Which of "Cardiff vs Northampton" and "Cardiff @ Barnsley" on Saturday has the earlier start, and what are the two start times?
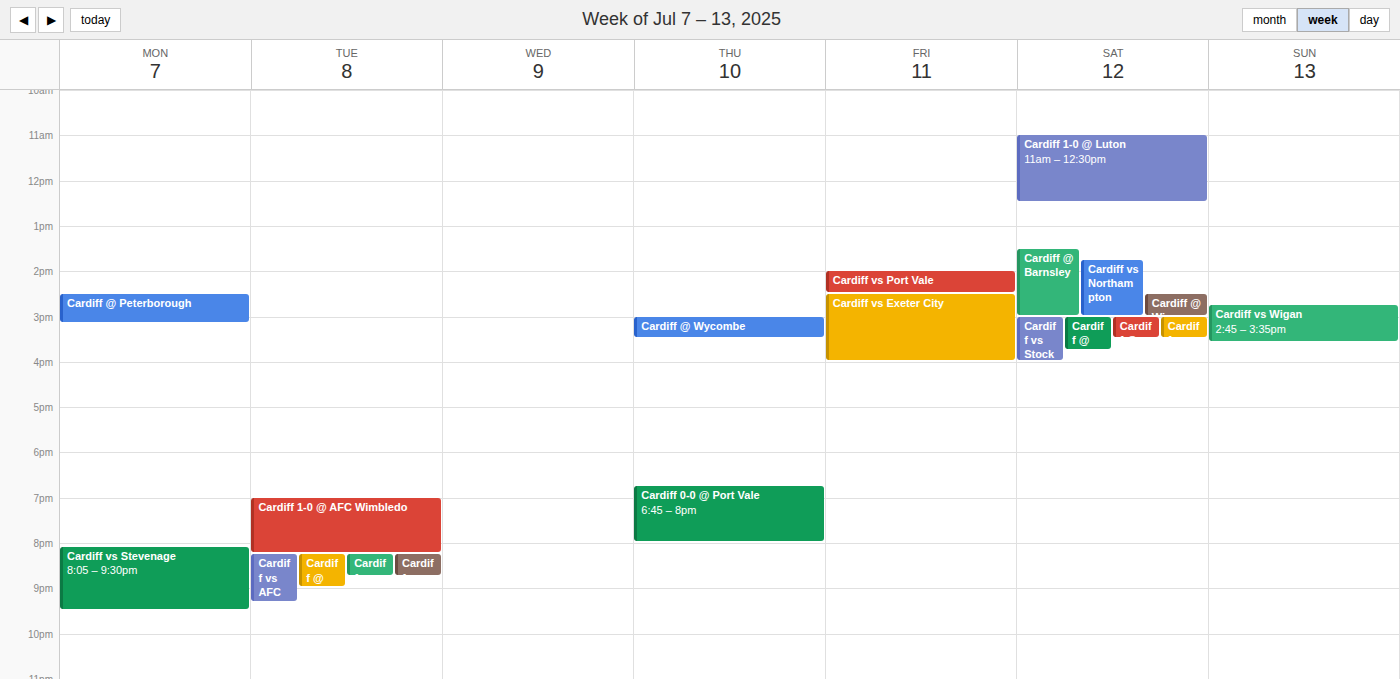
"Cardiff @ Barnsley" 1:30 PM; "Cardiff vs Northampton" 1:45 PM.